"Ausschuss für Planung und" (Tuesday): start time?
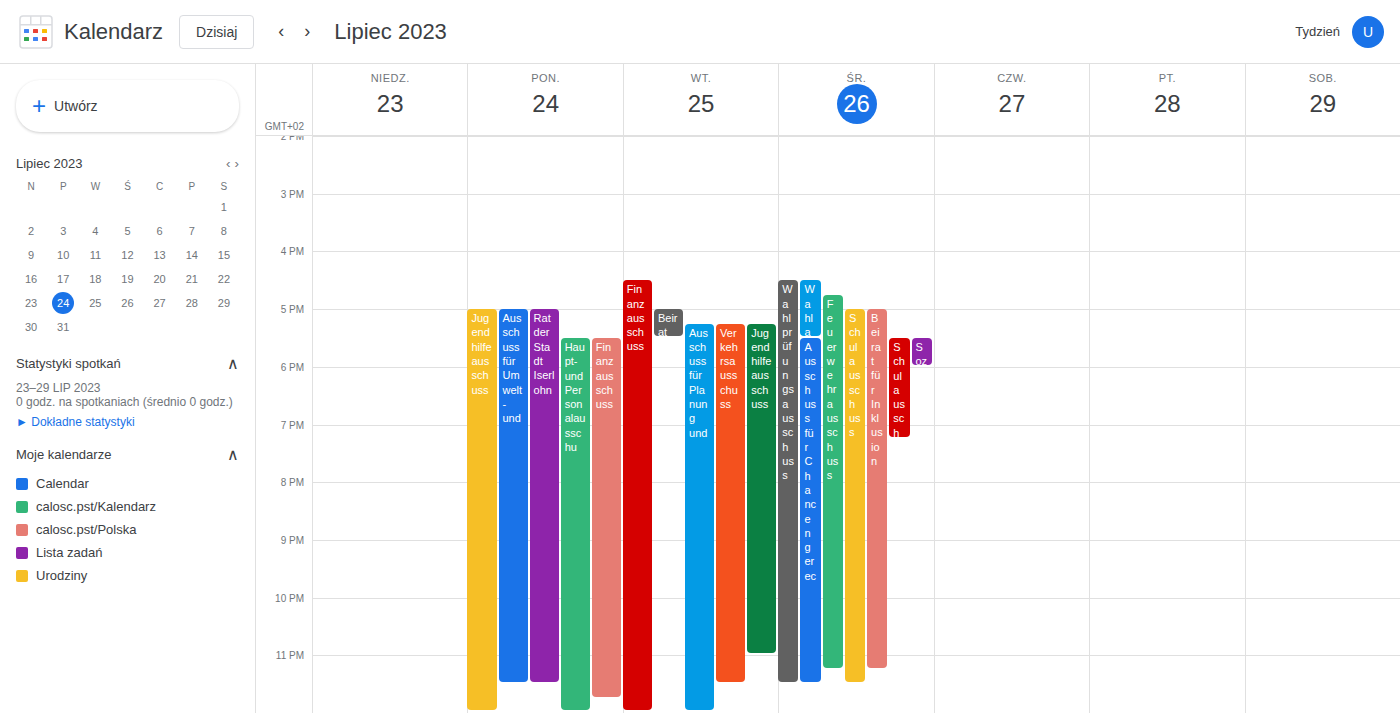
5:15 PM